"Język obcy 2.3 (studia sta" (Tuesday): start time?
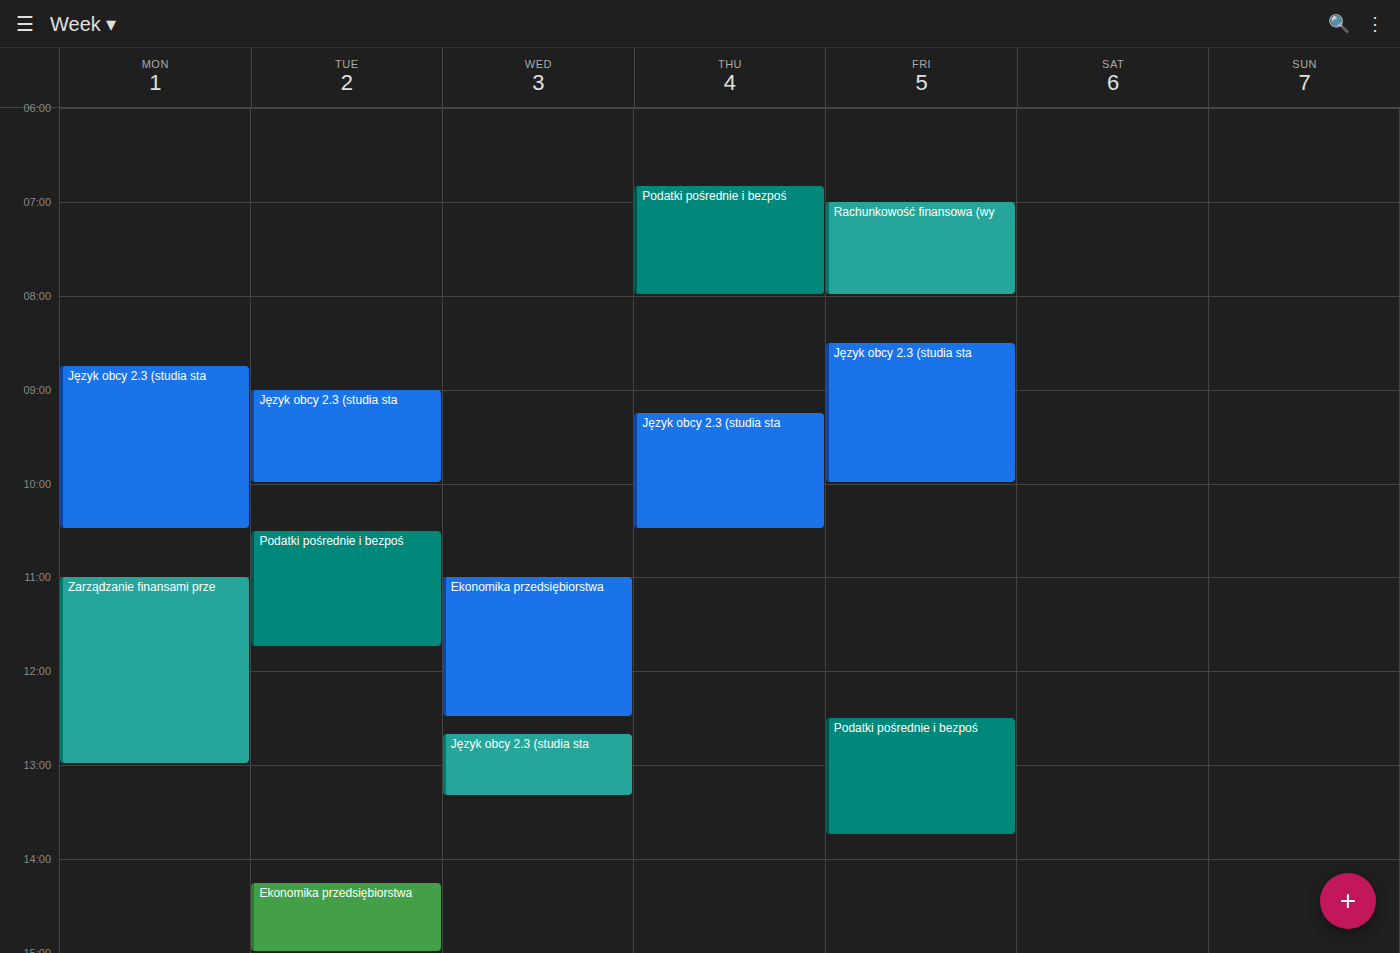
09:00